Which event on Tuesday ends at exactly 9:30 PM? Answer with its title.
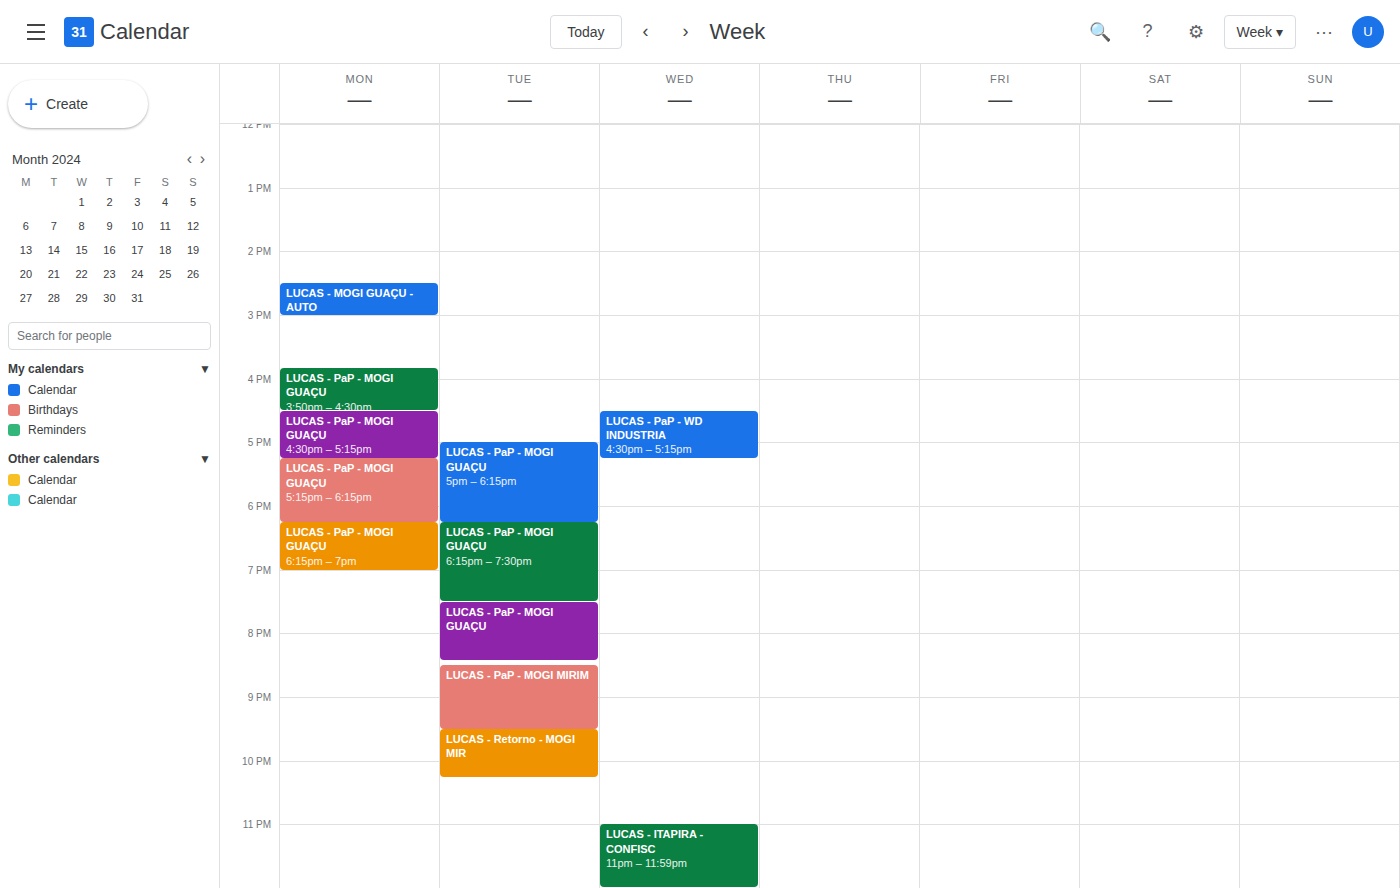
"LUCAS - PaP - MOGI MIRIM"